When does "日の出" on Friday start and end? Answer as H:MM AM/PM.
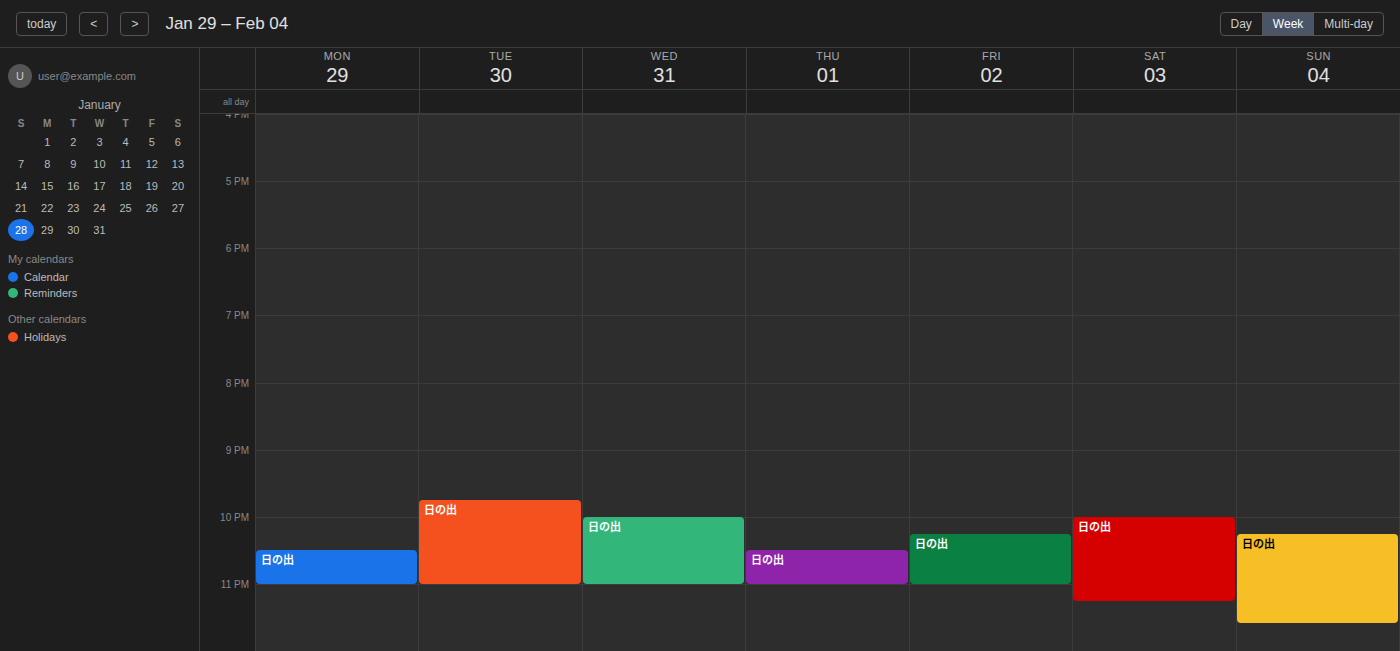
10:15 PM to 11:00 PM